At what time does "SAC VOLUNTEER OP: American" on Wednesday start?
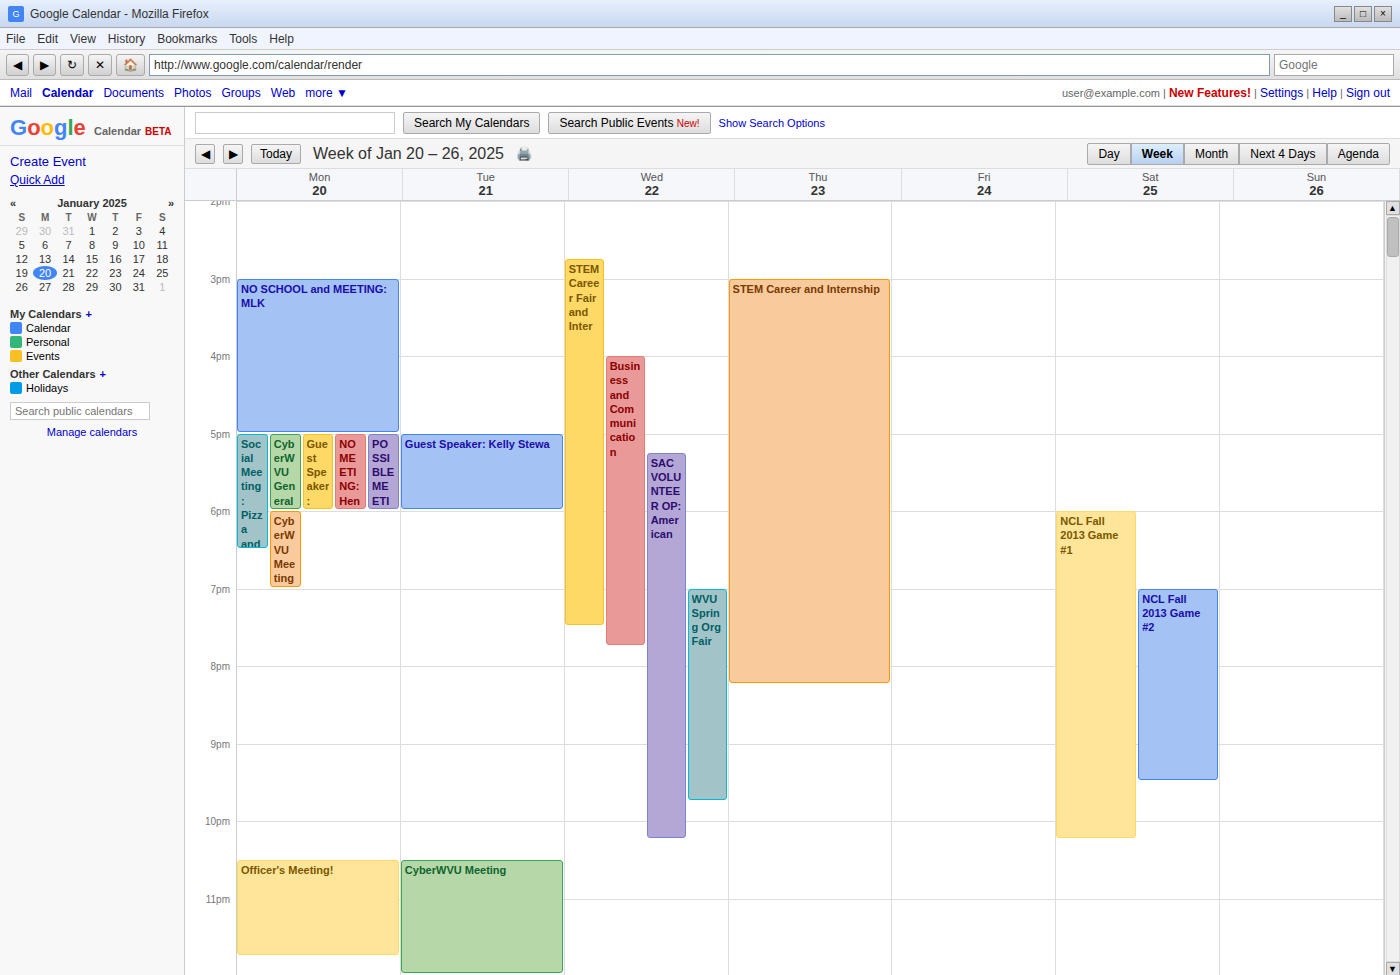
5:15 PM